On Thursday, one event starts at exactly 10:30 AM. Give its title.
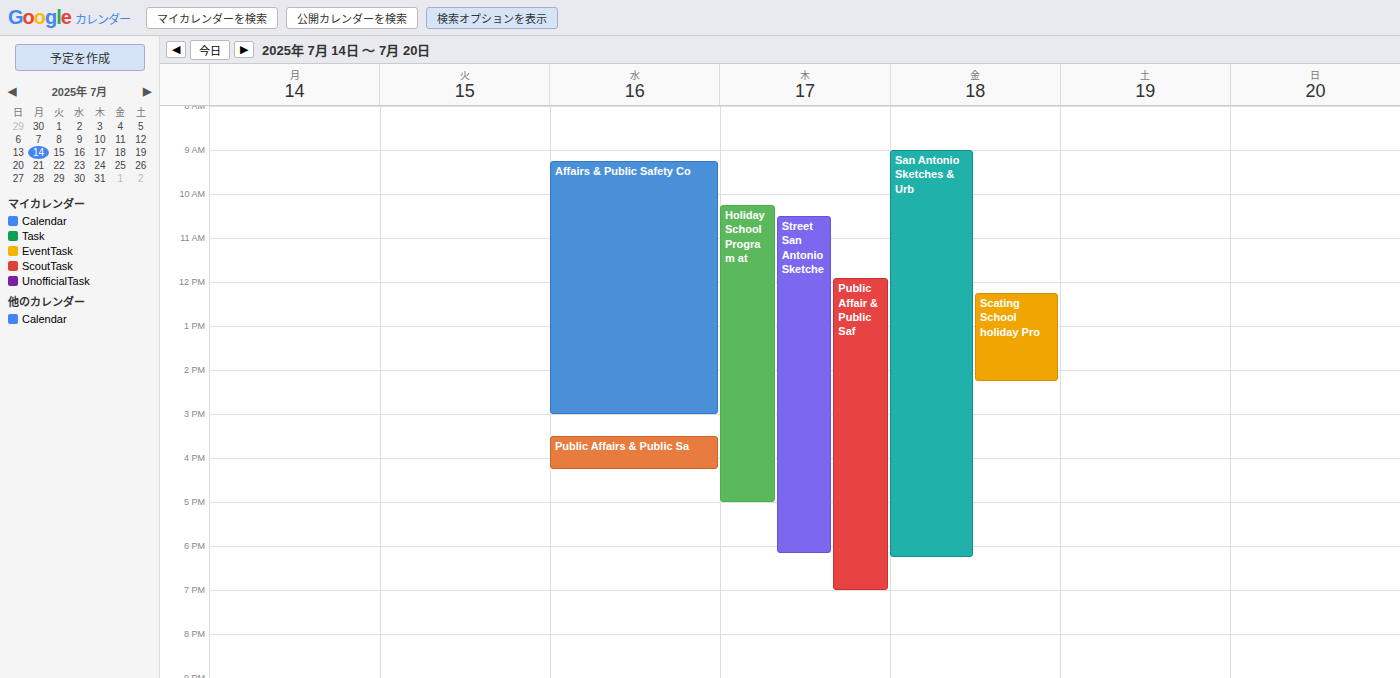
"Street San Antonio Sketche"